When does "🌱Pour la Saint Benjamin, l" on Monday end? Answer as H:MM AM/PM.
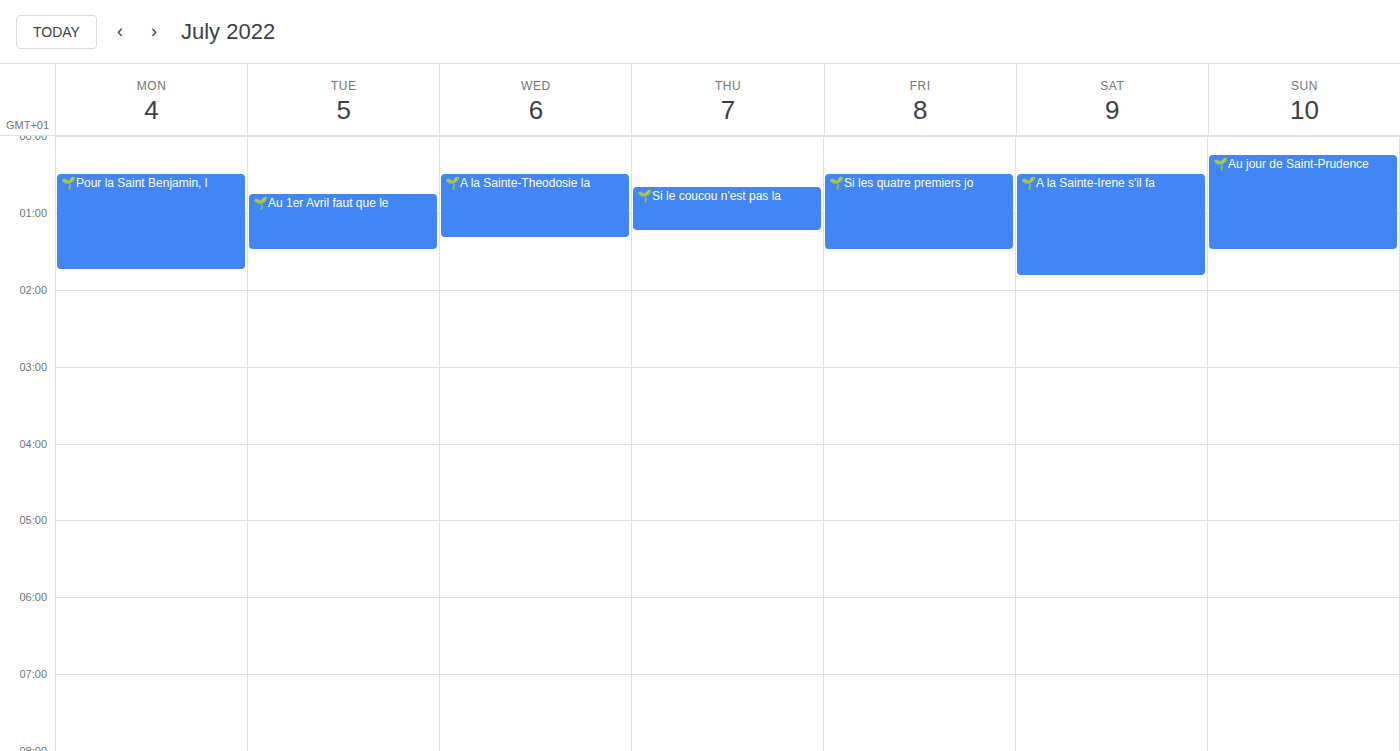
1:45 AM